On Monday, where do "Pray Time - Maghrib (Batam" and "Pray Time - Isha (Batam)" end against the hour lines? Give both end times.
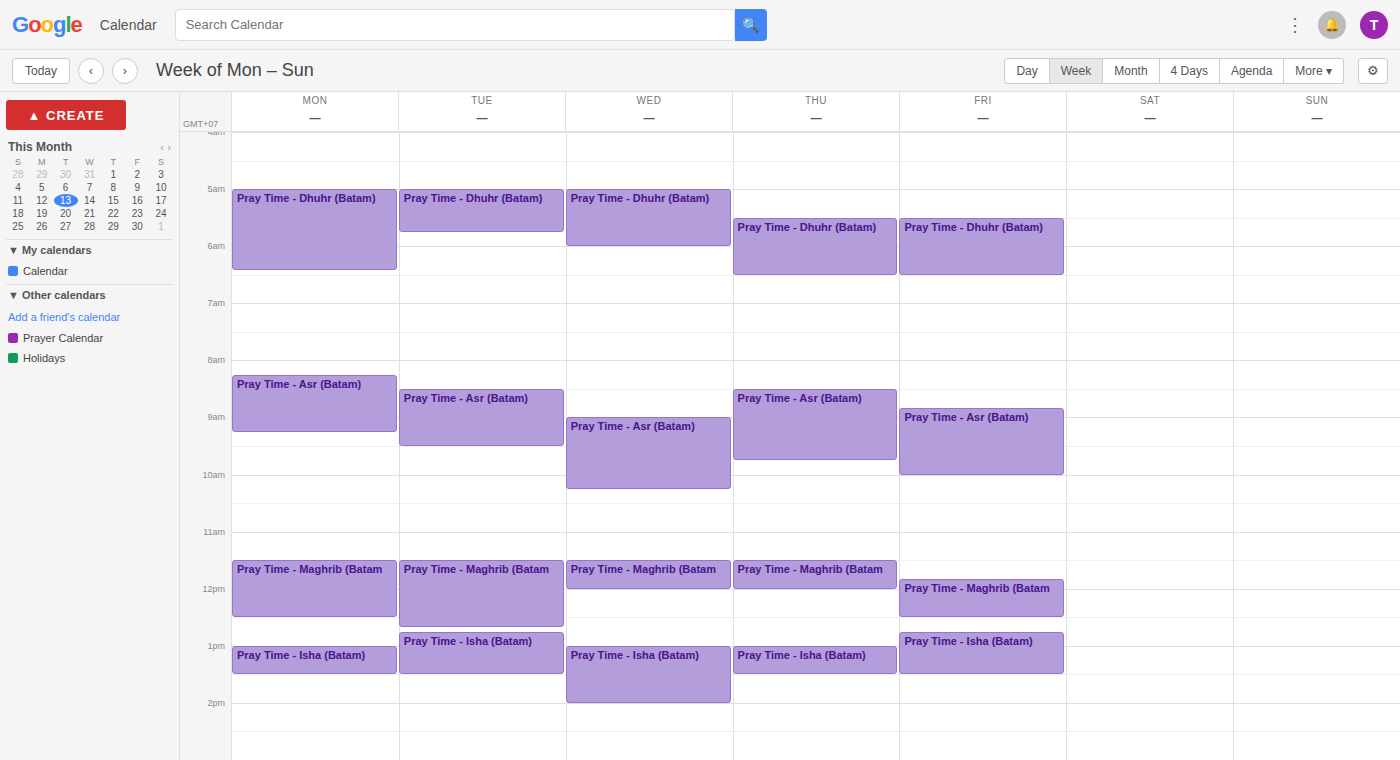
"Pray Time - Maghrib (Batam": 12:30 PM, halfway between the 12 PM and 1 PM lines. "Pray Time - Isha (Batam)": 1:30 PM, halfway between the 1 PM and 2 PM lines.